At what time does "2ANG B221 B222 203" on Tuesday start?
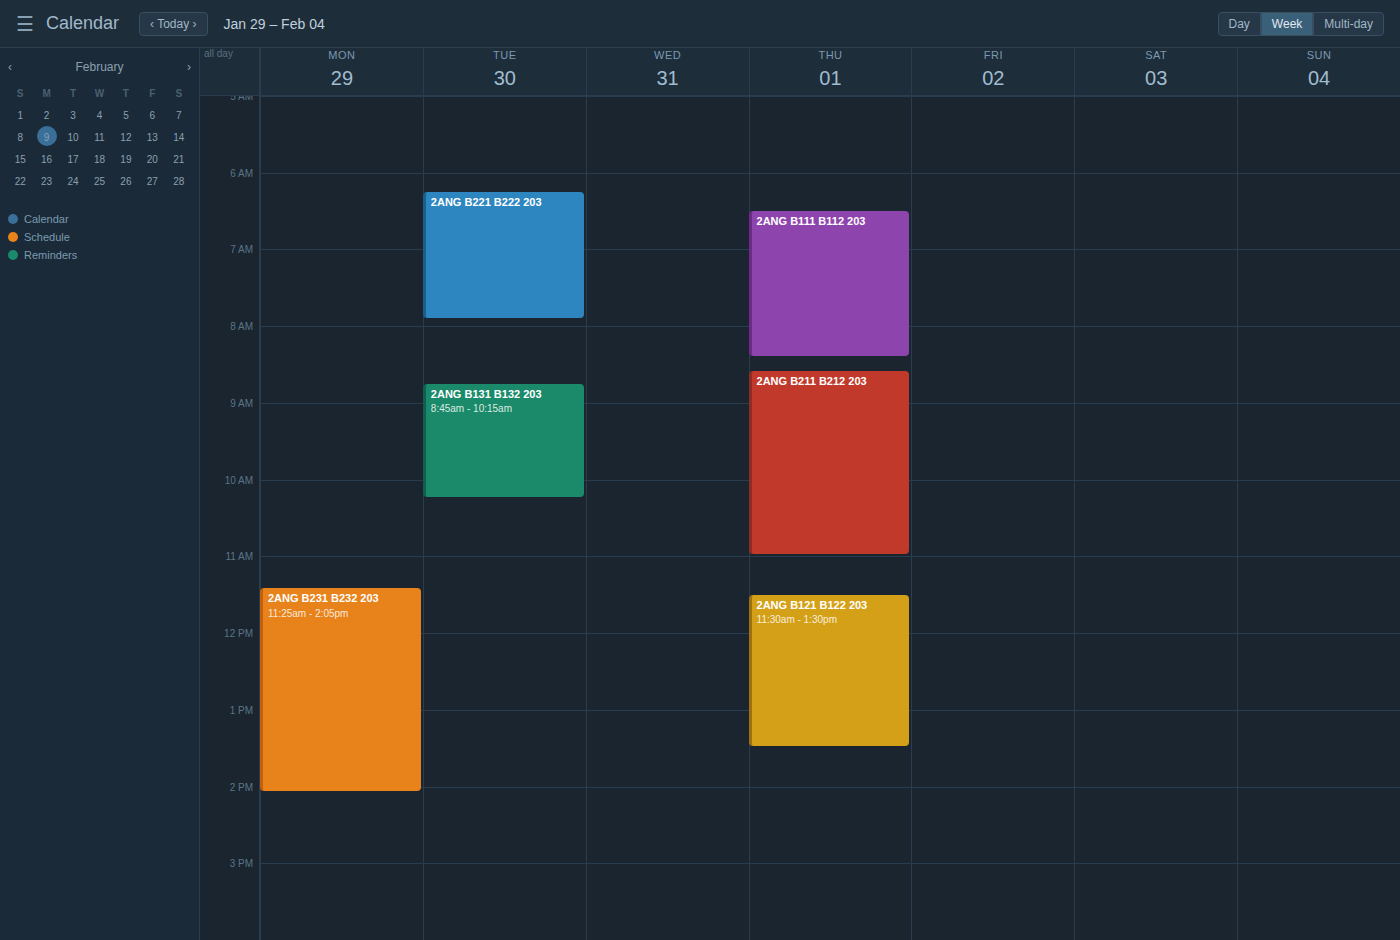
6:15 AM